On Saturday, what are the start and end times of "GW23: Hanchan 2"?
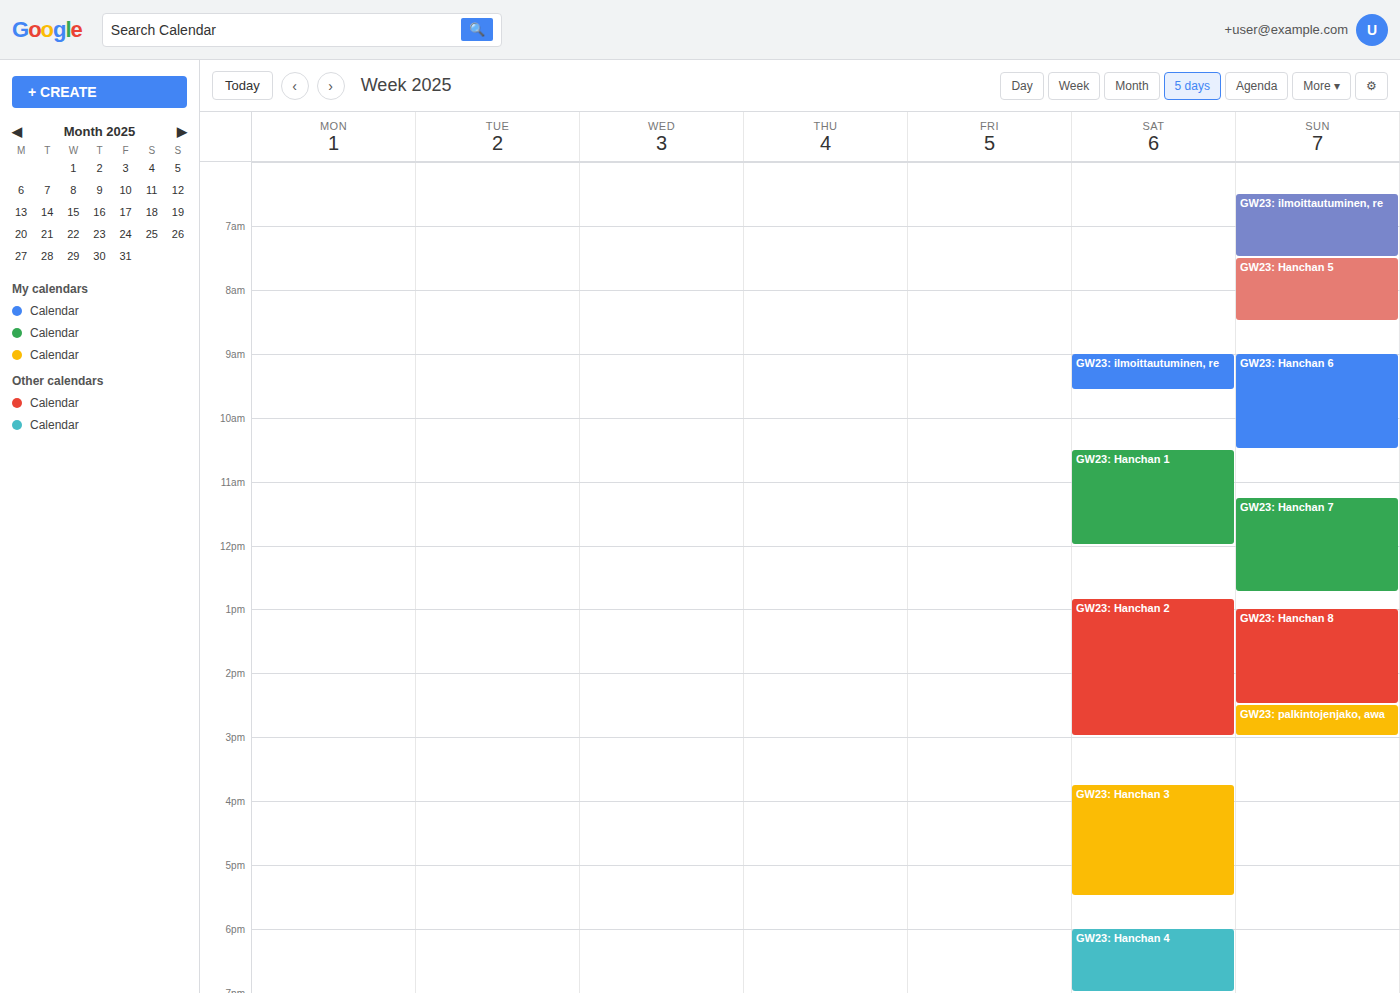
12:50 PM to 3:00 PM